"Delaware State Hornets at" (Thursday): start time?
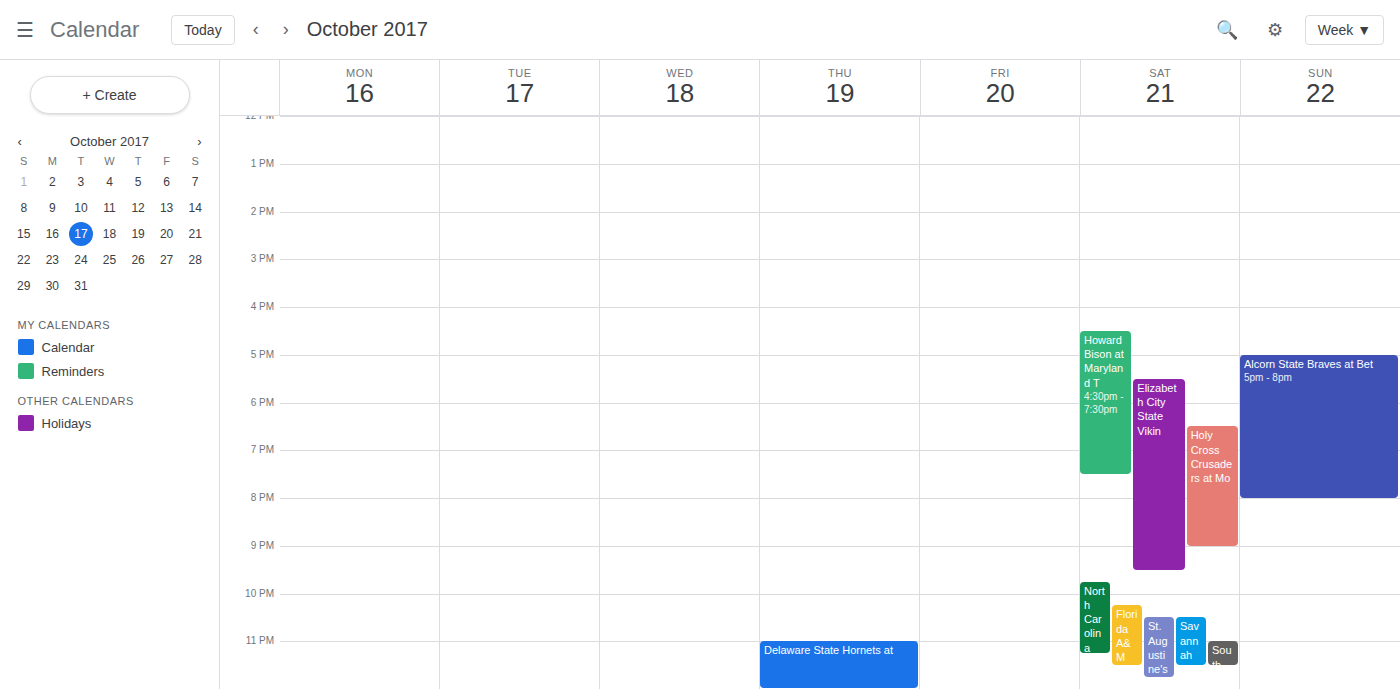
11:00 PM